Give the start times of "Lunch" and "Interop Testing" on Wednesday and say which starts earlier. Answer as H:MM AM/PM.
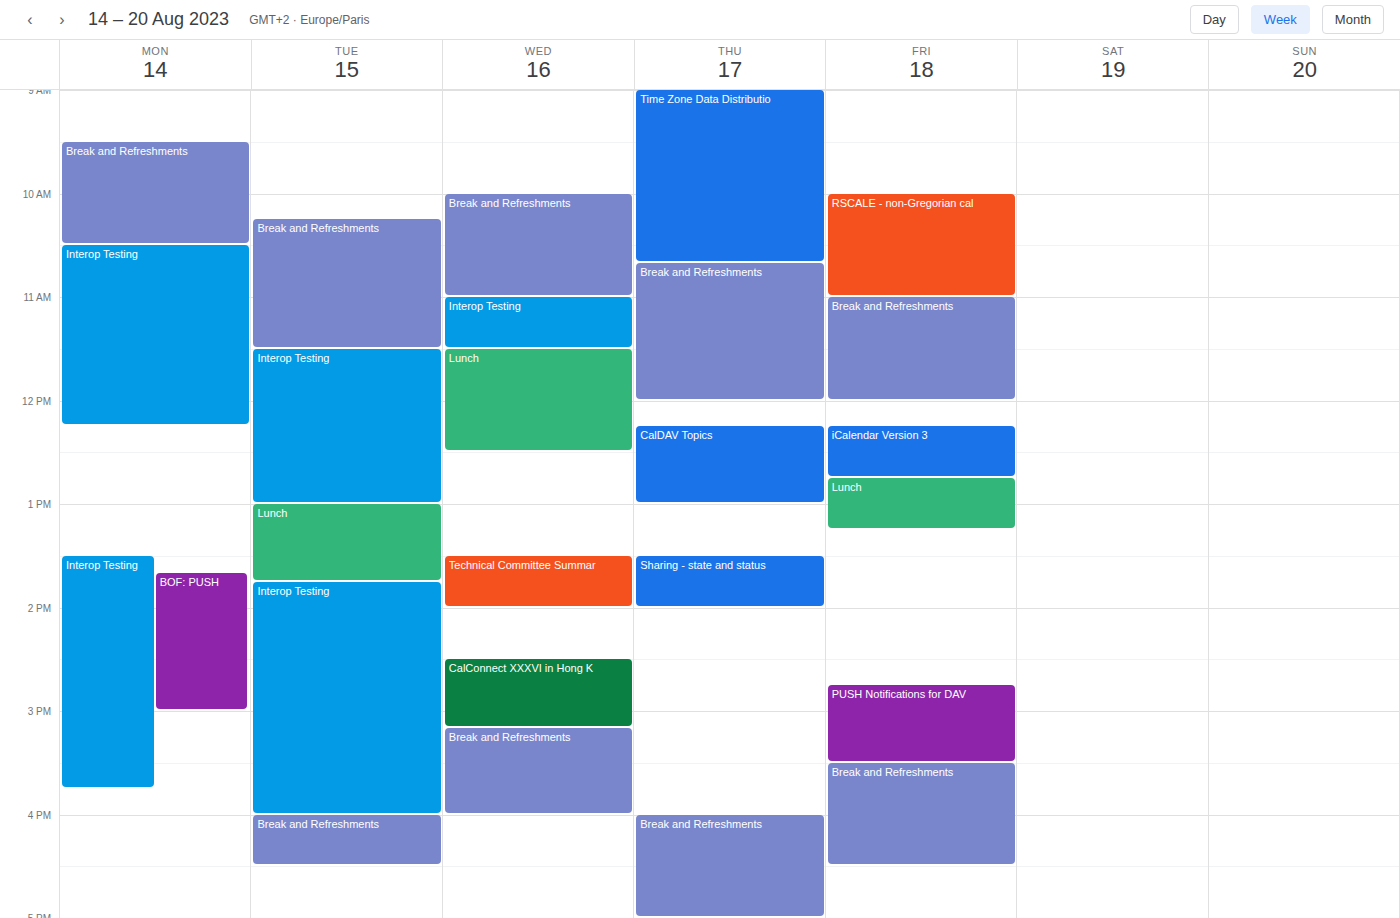
"Interop Testing" 11:00 AM; "Lunch" 11:30 AM.